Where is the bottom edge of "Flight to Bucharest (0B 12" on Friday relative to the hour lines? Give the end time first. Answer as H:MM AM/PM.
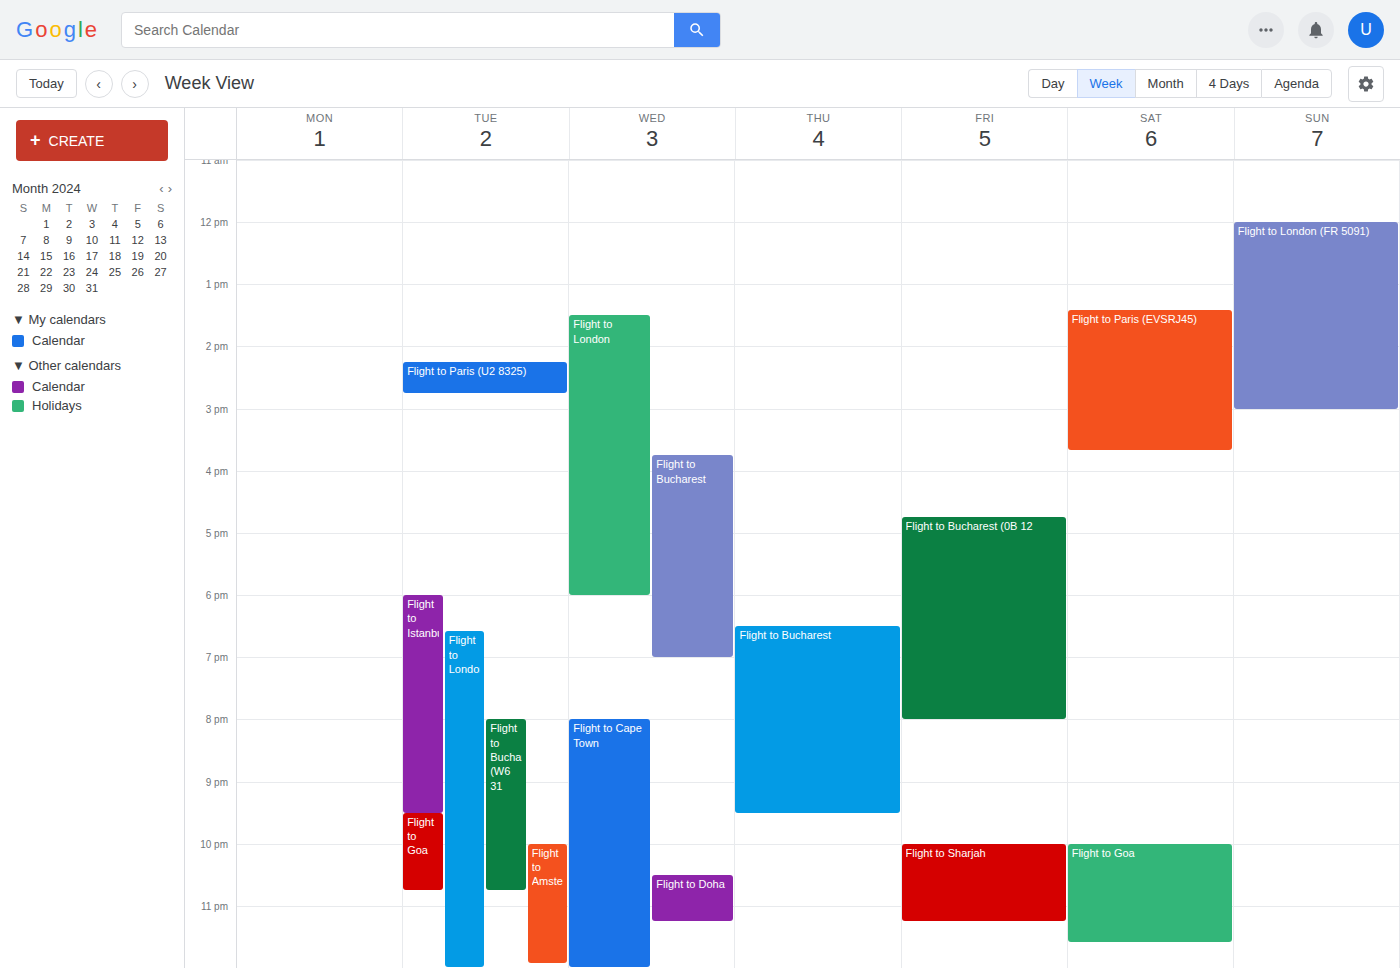
8:00 PM -- exactly on the 8 PM line.